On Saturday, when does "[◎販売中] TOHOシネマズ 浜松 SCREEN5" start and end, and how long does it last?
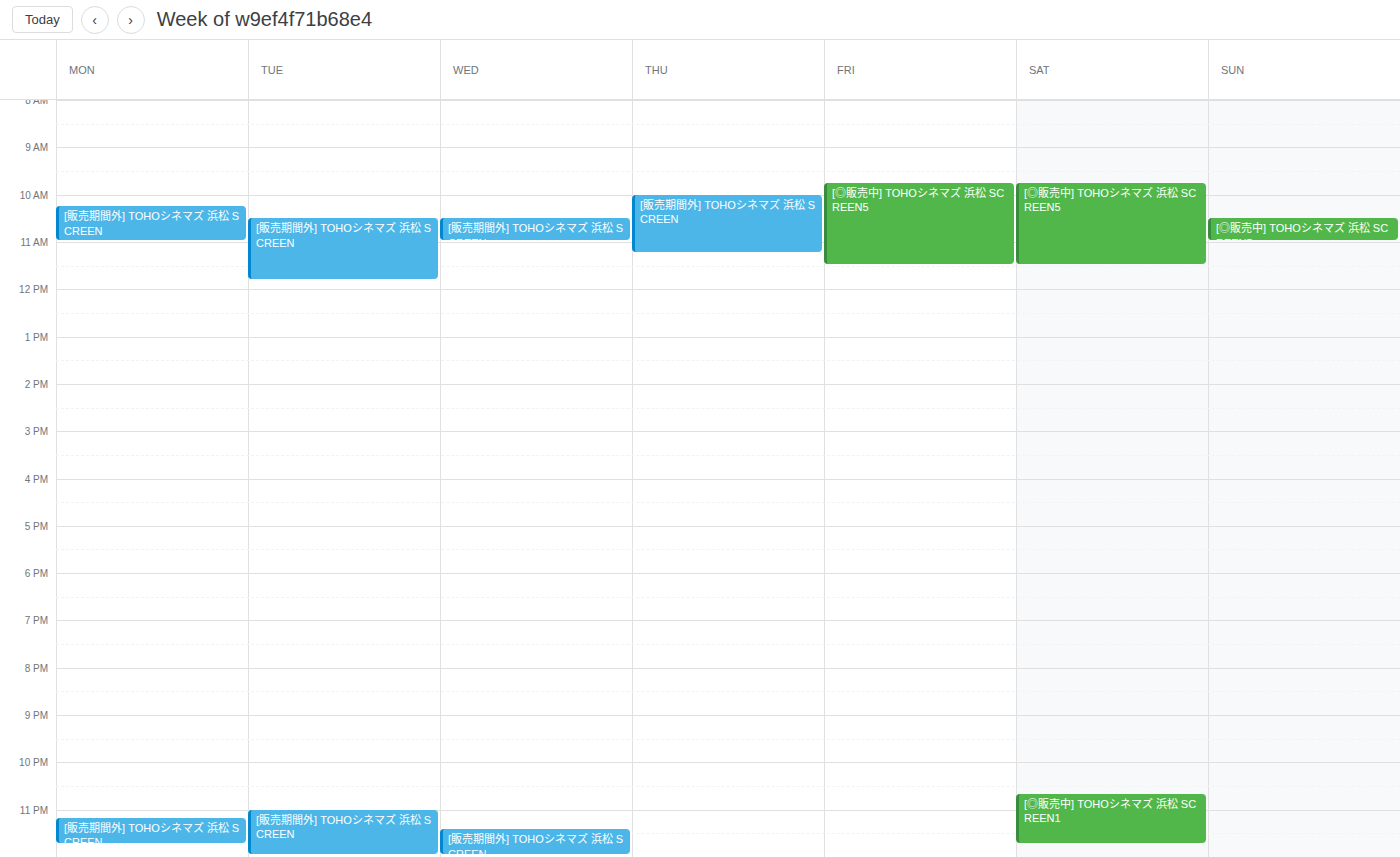
09:45 to 11:30, 1 hour 45 minutes